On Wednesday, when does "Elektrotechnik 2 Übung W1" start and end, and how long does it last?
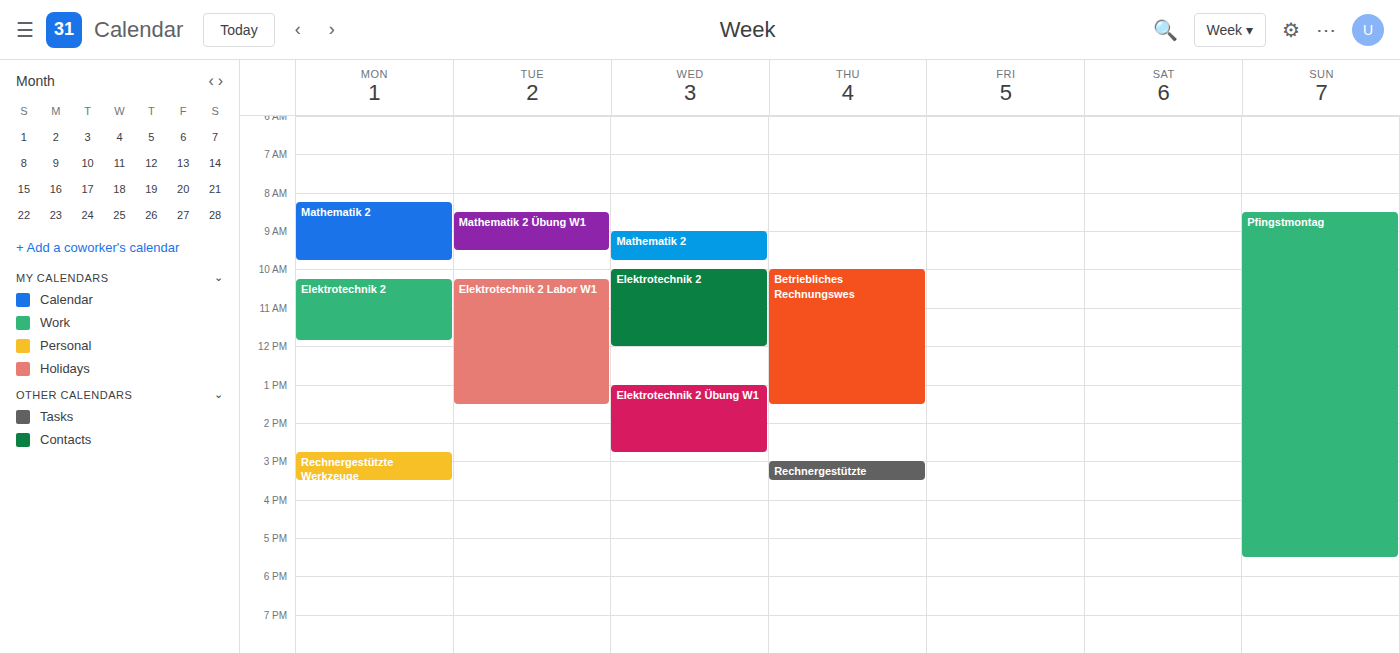
1:00 PM to 2:45 PM, 1 hour 45 minutes